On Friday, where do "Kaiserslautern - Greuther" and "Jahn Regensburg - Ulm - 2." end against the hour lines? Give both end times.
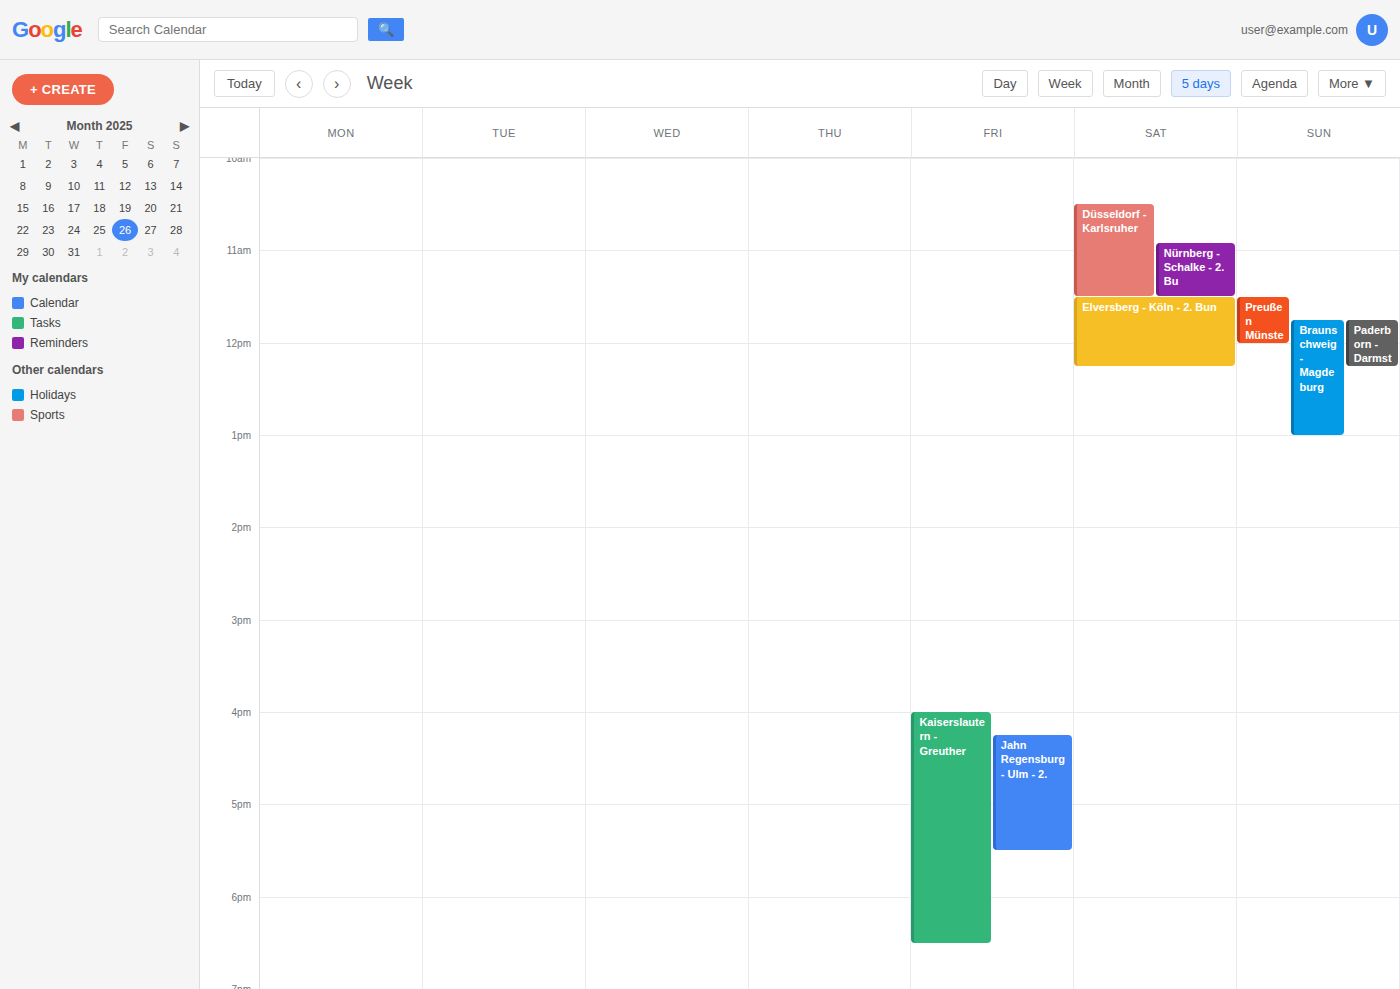
"Kaiserslautern - Greuther": 6:30 PM, halfway between the 6 PM and 7 PM lines. "Jahn Regensburg - Ulm - 2.": 5:30 PM, halfway between the 5 PM and 6 PM lines.